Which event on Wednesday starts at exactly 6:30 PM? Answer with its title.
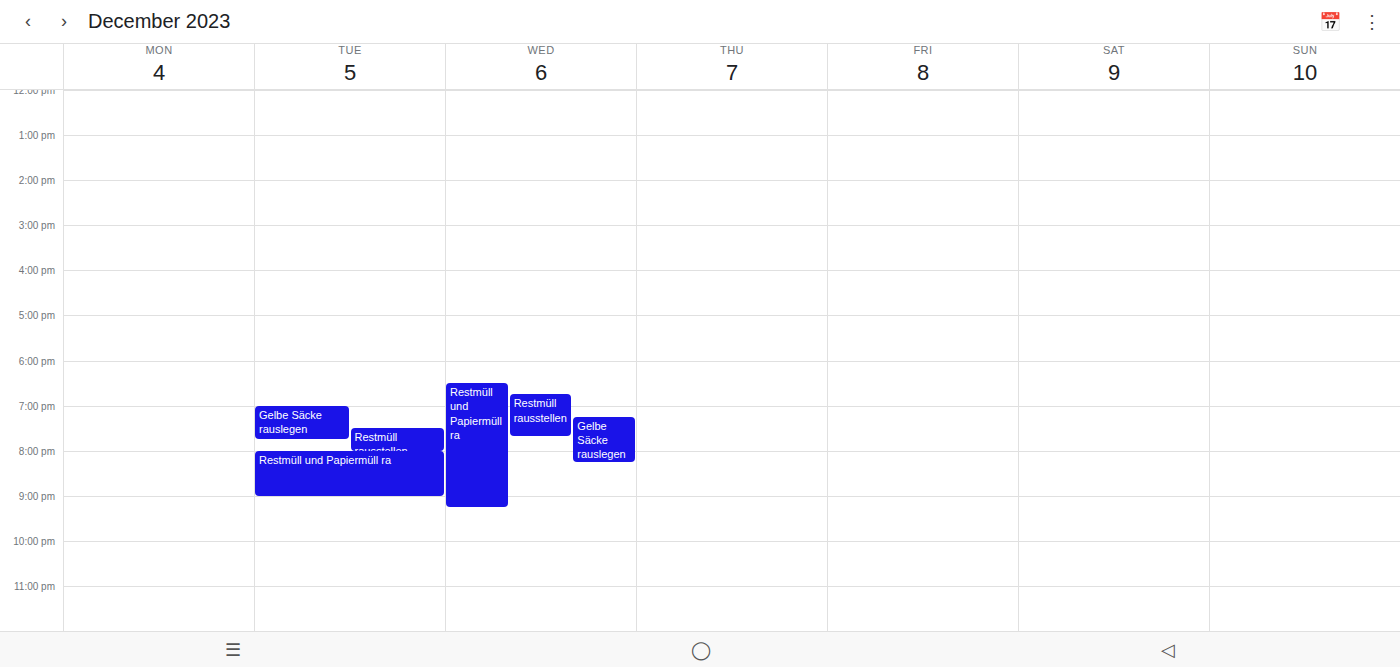
"Restmüll und Papiermüll ra"